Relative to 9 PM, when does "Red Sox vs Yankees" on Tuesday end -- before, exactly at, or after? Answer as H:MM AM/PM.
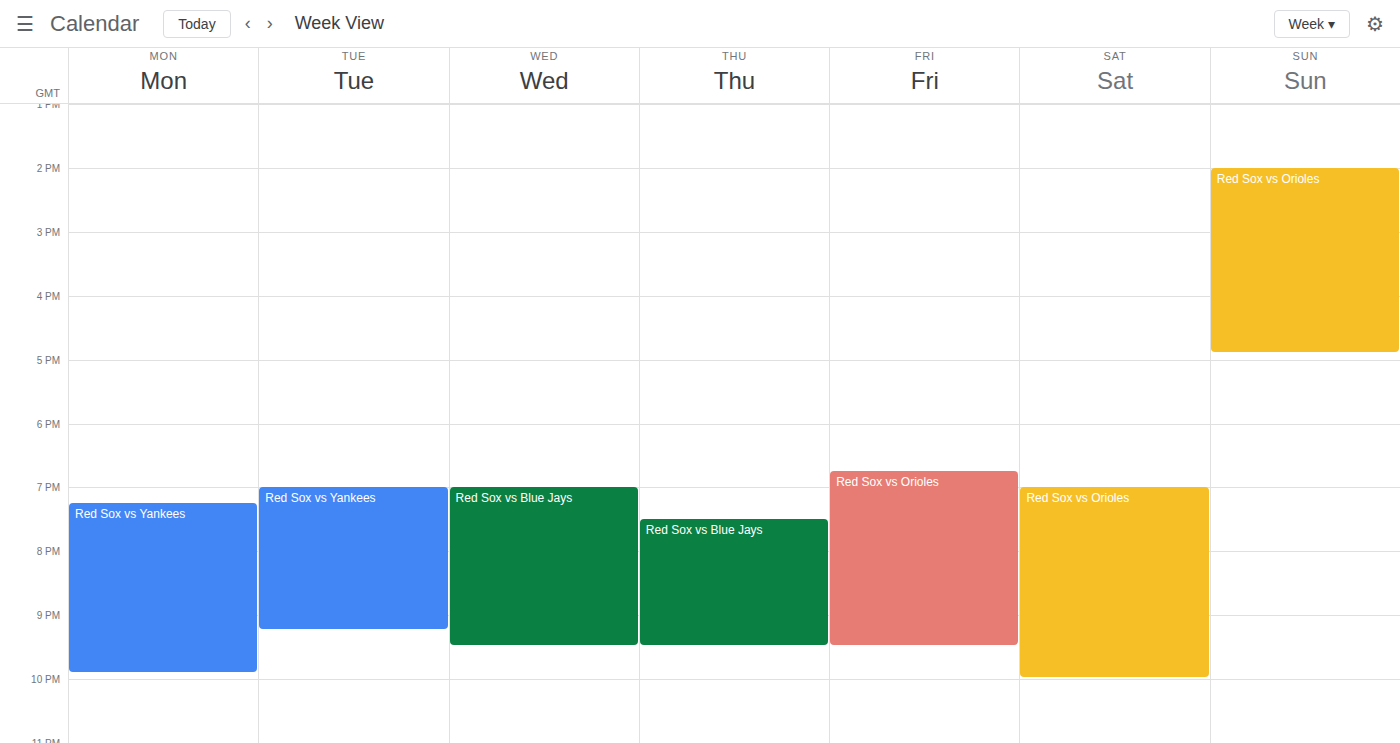
9:15 PM -- after 9 PM, 15 minutes below the 9 PM line.